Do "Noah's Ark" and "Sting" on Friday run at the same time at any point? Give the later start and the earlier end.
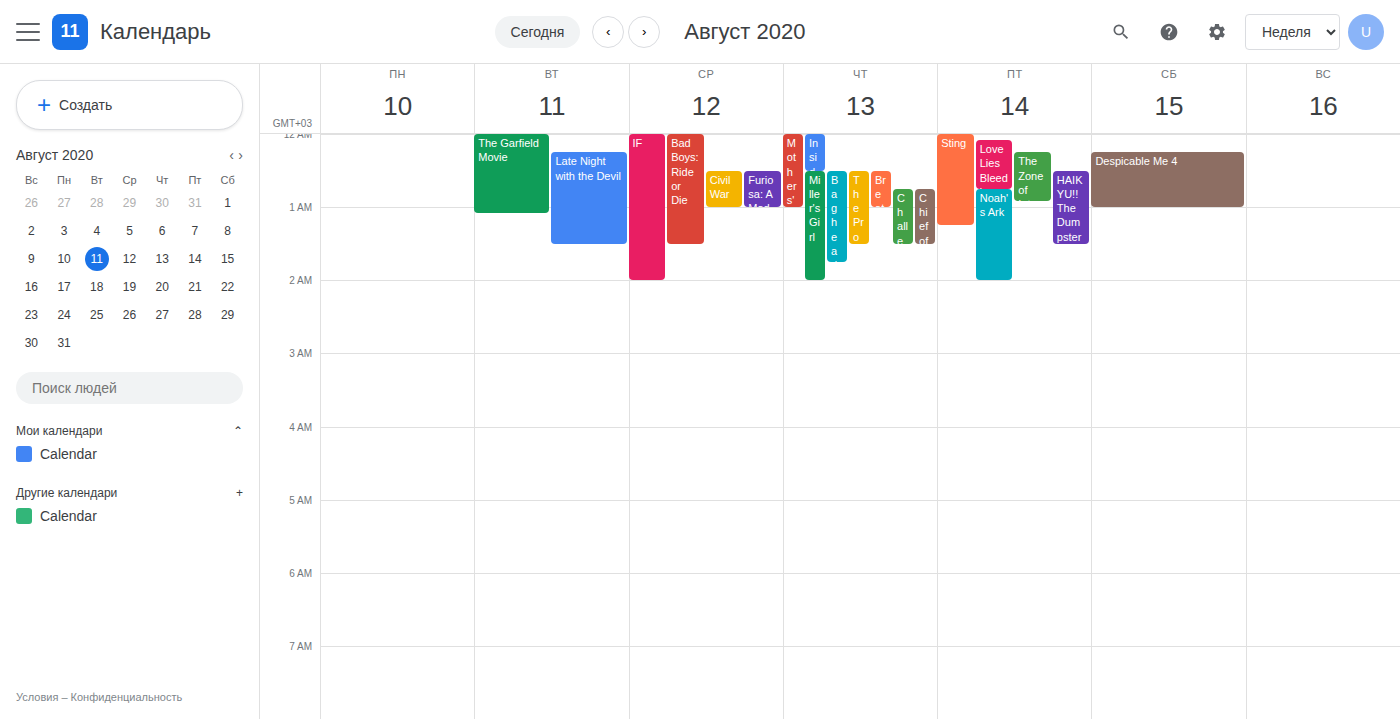
"Noah's Ark" starts at 12:45 AM, before "Sting" ends at 1:15 AM -- they overlap.